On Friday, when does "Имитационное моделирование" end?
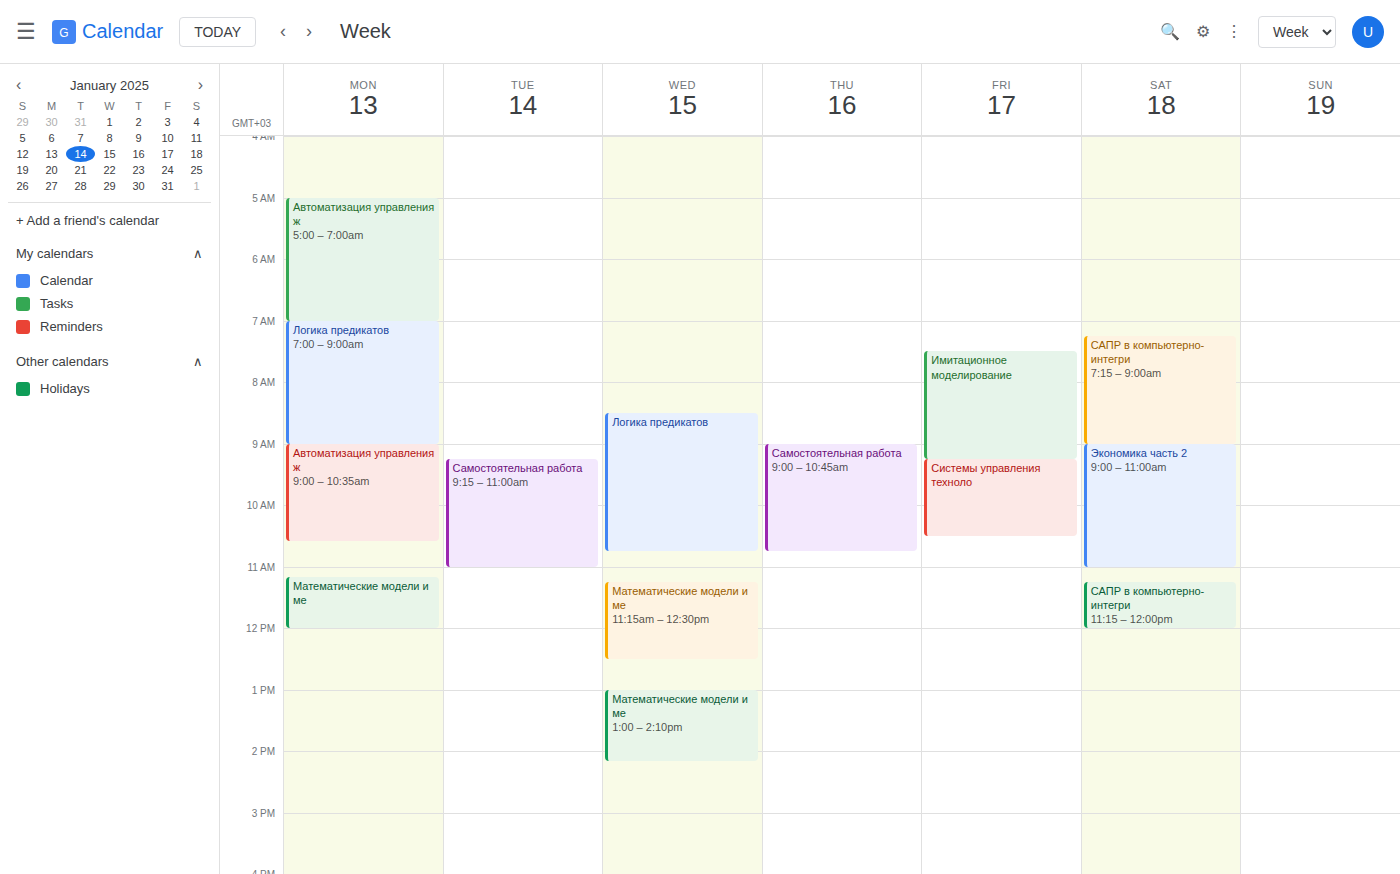
9:15 AM